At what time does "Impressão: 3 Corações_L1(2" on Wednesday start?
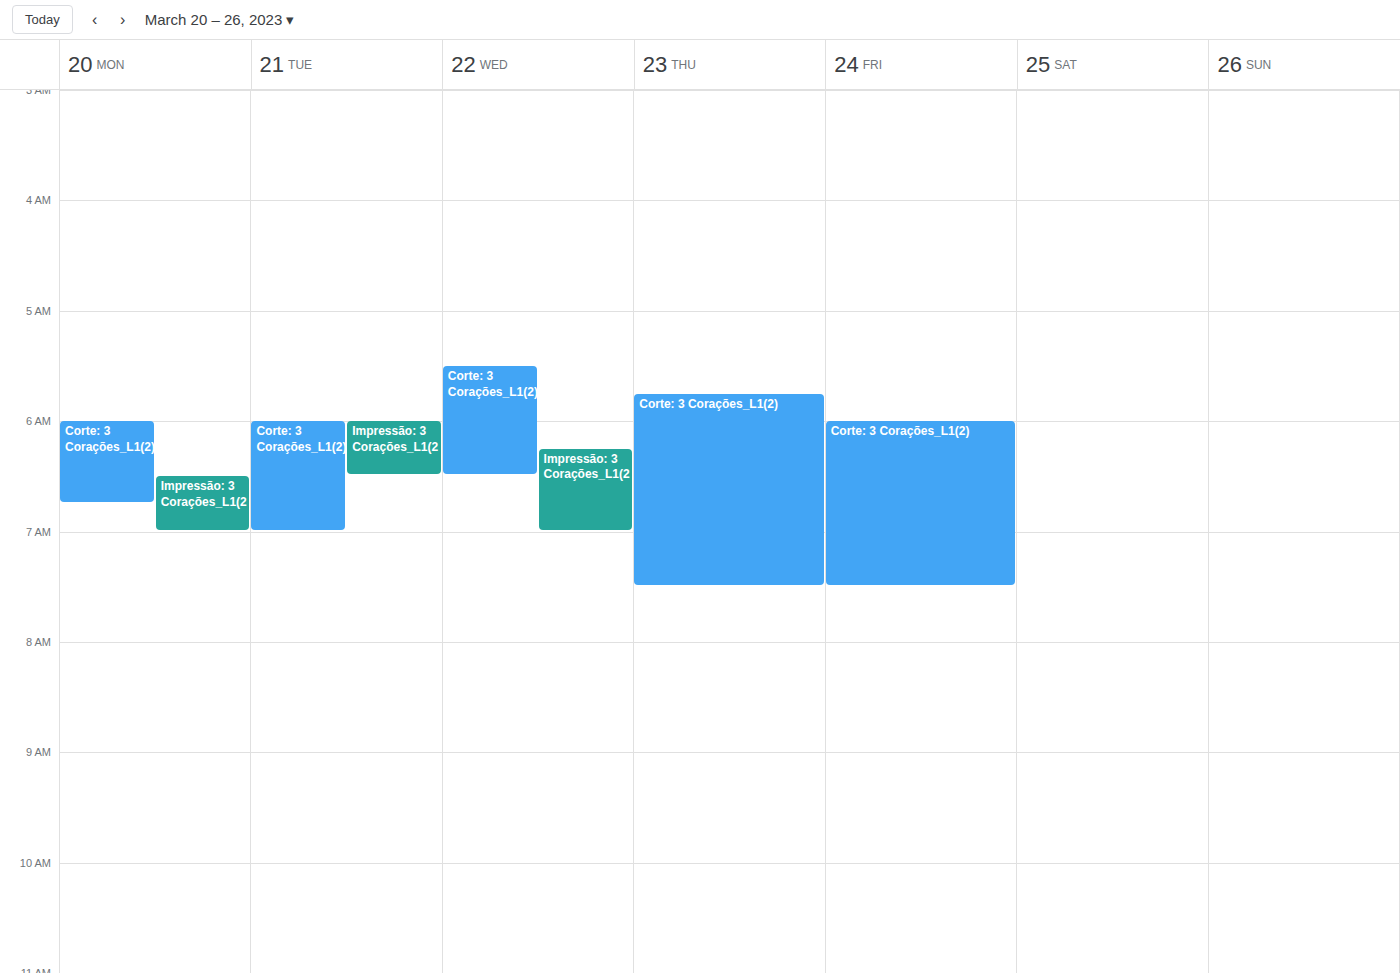
6:15 AM